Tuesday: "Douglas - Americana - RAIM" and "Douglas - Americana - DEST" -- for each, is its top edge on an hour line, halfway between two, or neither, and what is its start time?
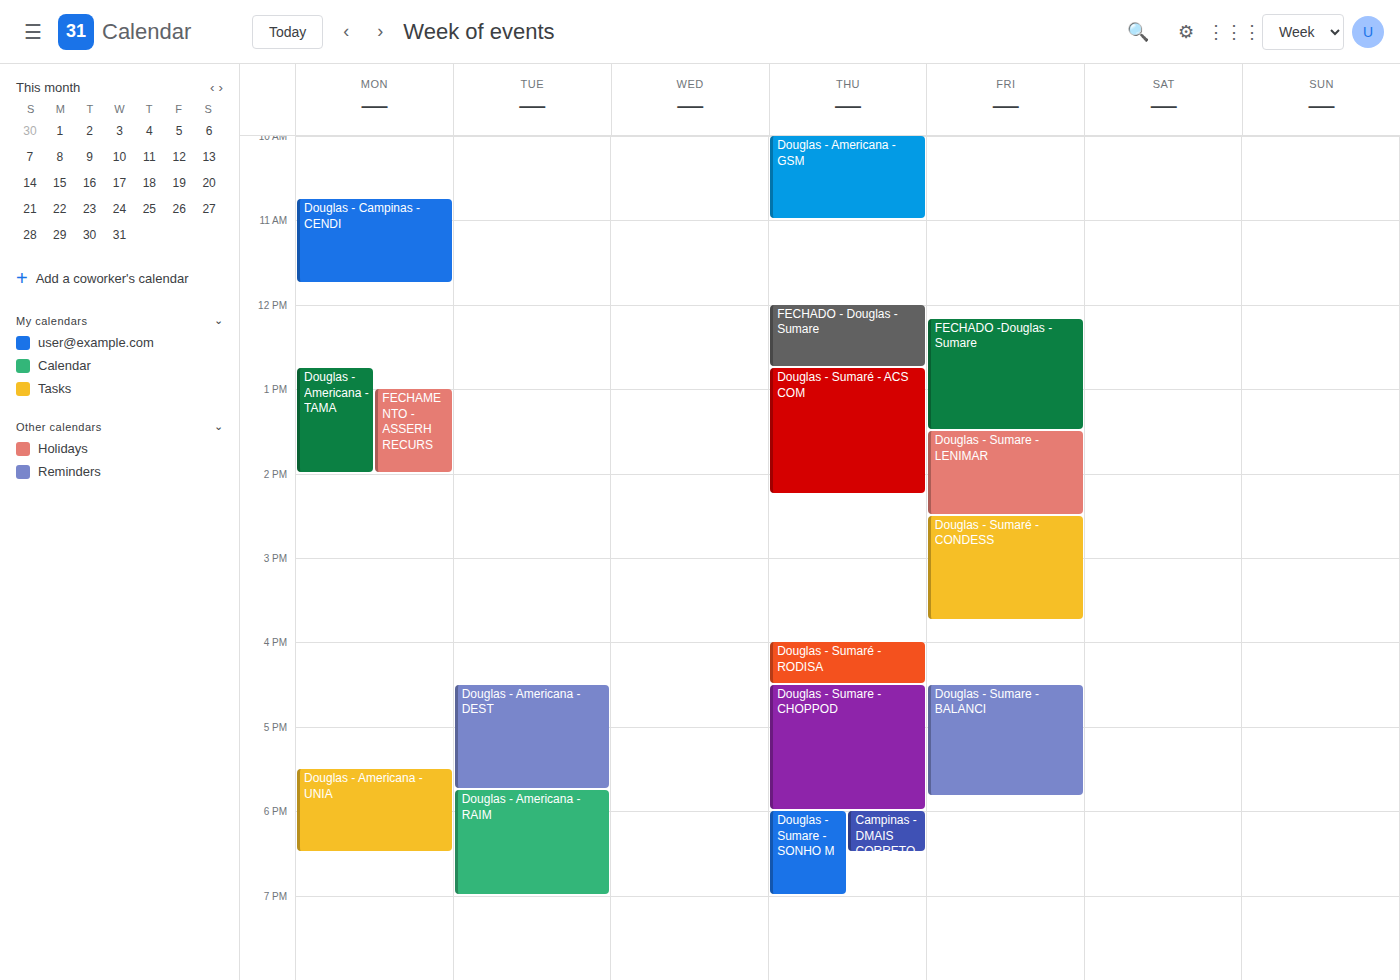
"Douglas - Americana - RAIM": 5:45 PM, neither: three quarters of the way from the 5 PM line to the 6 PM line. "Douglas - Americana - DEST": 4:30 PM, halfway between the 4 PM and 5 PM lines.